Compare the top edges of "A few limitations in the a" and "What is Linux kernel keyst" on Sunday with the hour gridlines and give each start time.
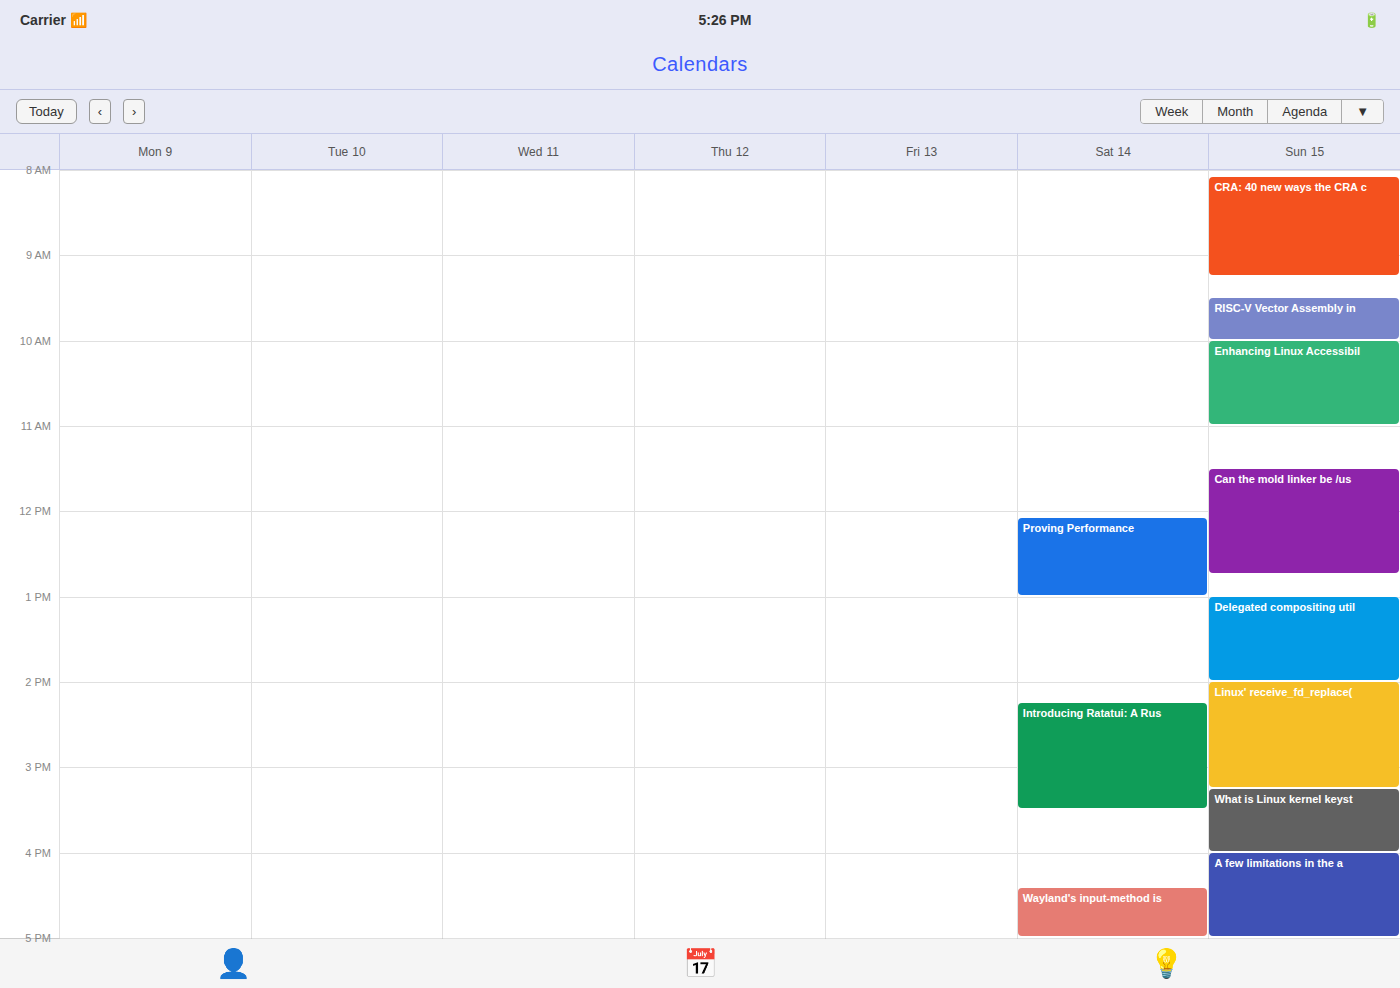
"A few limitations in the a": 4:00 PM, exactly on the 4 PM line. "What is Linux kernel keyst": 3:15 PM, neither: a quarter of the way from the 3 PM line to the 4 PM line.